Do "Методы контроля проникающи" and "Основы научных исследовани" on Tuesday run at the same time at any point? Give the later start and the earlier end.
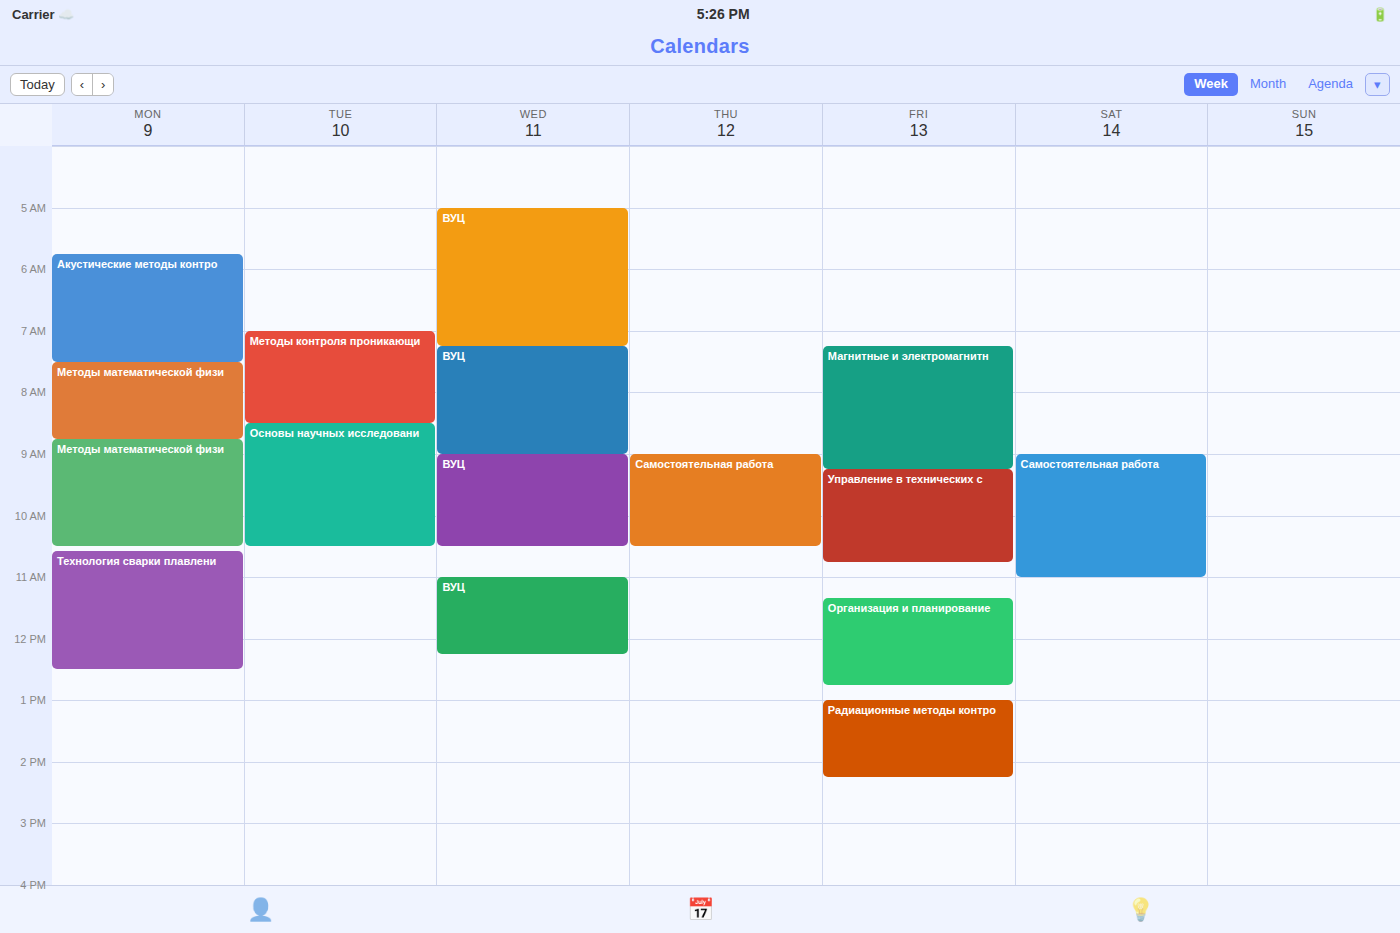
"Методы контроля проникающи" ends at 8:30 AM, exactly when "Основы научных исследовани" starts -- they touch but do not overlap.